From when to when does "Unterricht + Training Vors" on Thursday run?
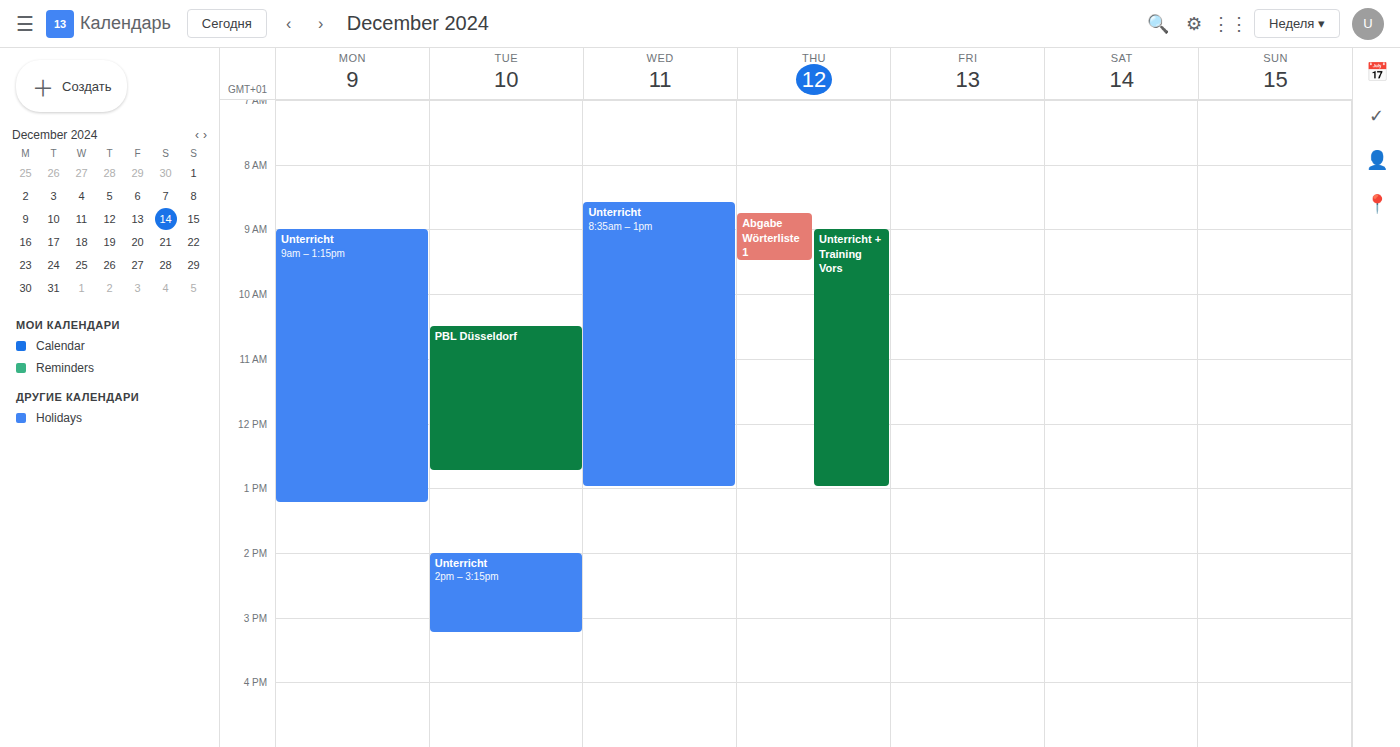
9:00 AM to 1:00 PM